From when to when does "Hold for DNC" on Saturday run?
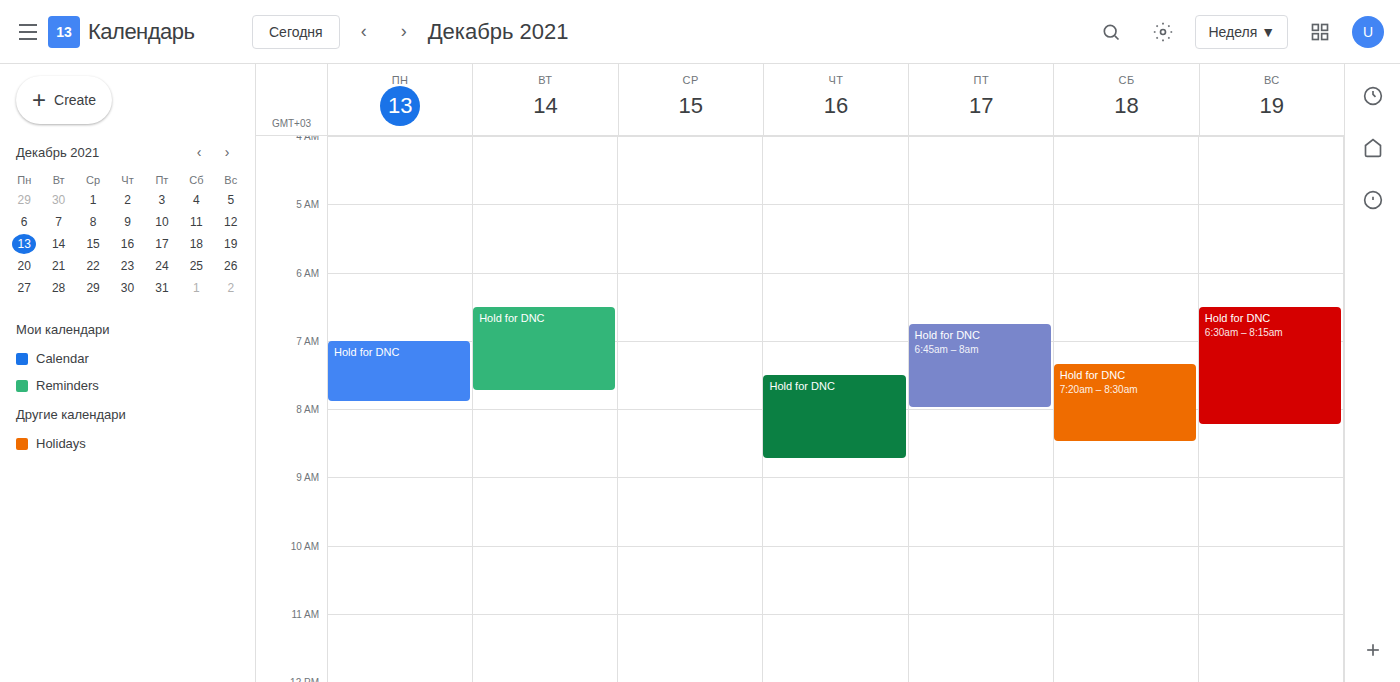
07:20 to 08:30